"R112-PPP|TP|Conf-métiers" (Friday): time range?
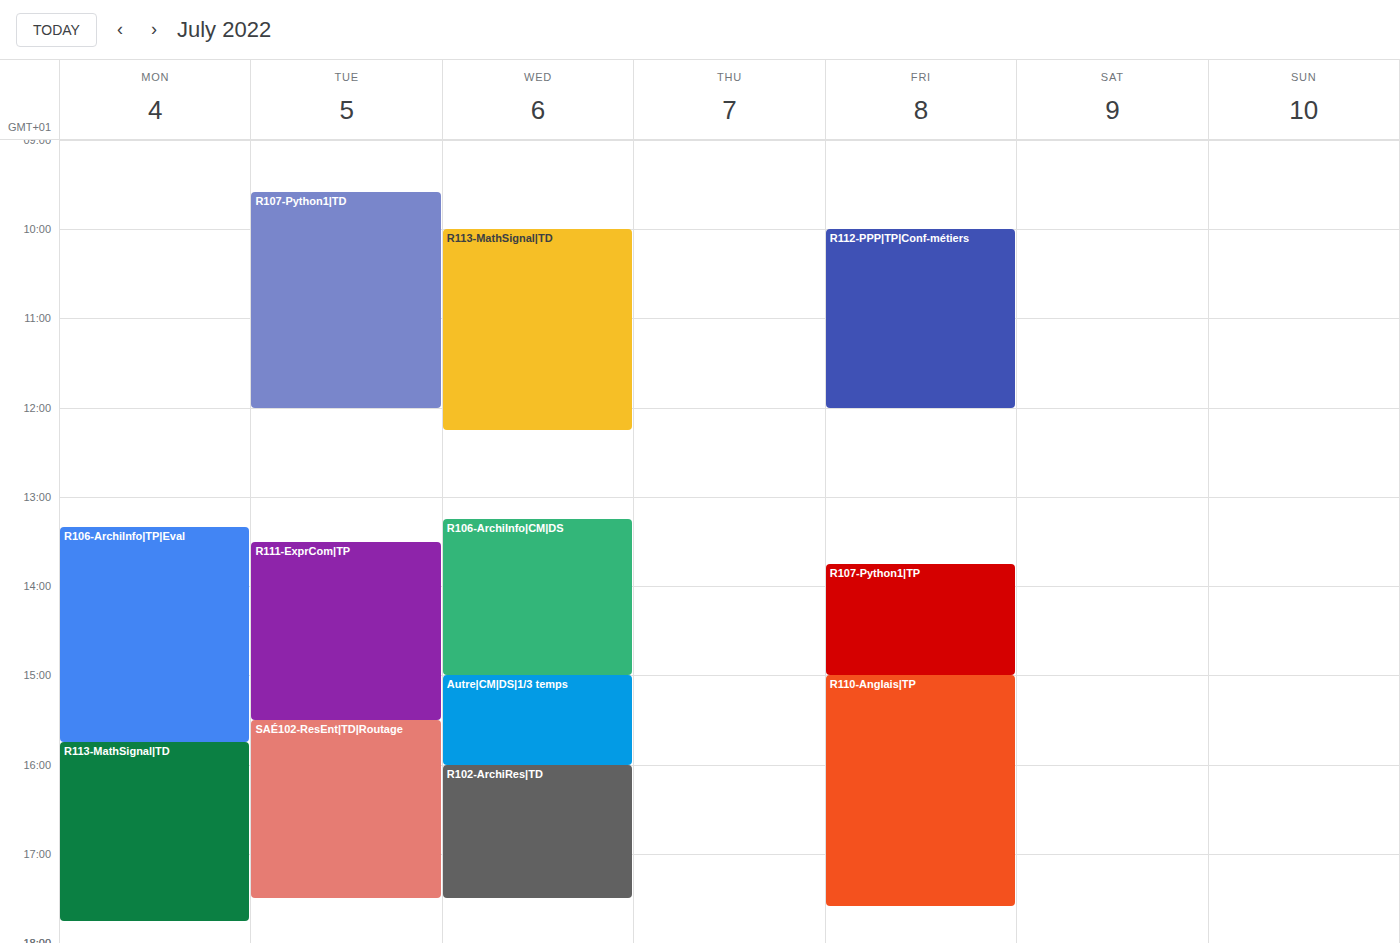
10:00 AM to 12:00 PM